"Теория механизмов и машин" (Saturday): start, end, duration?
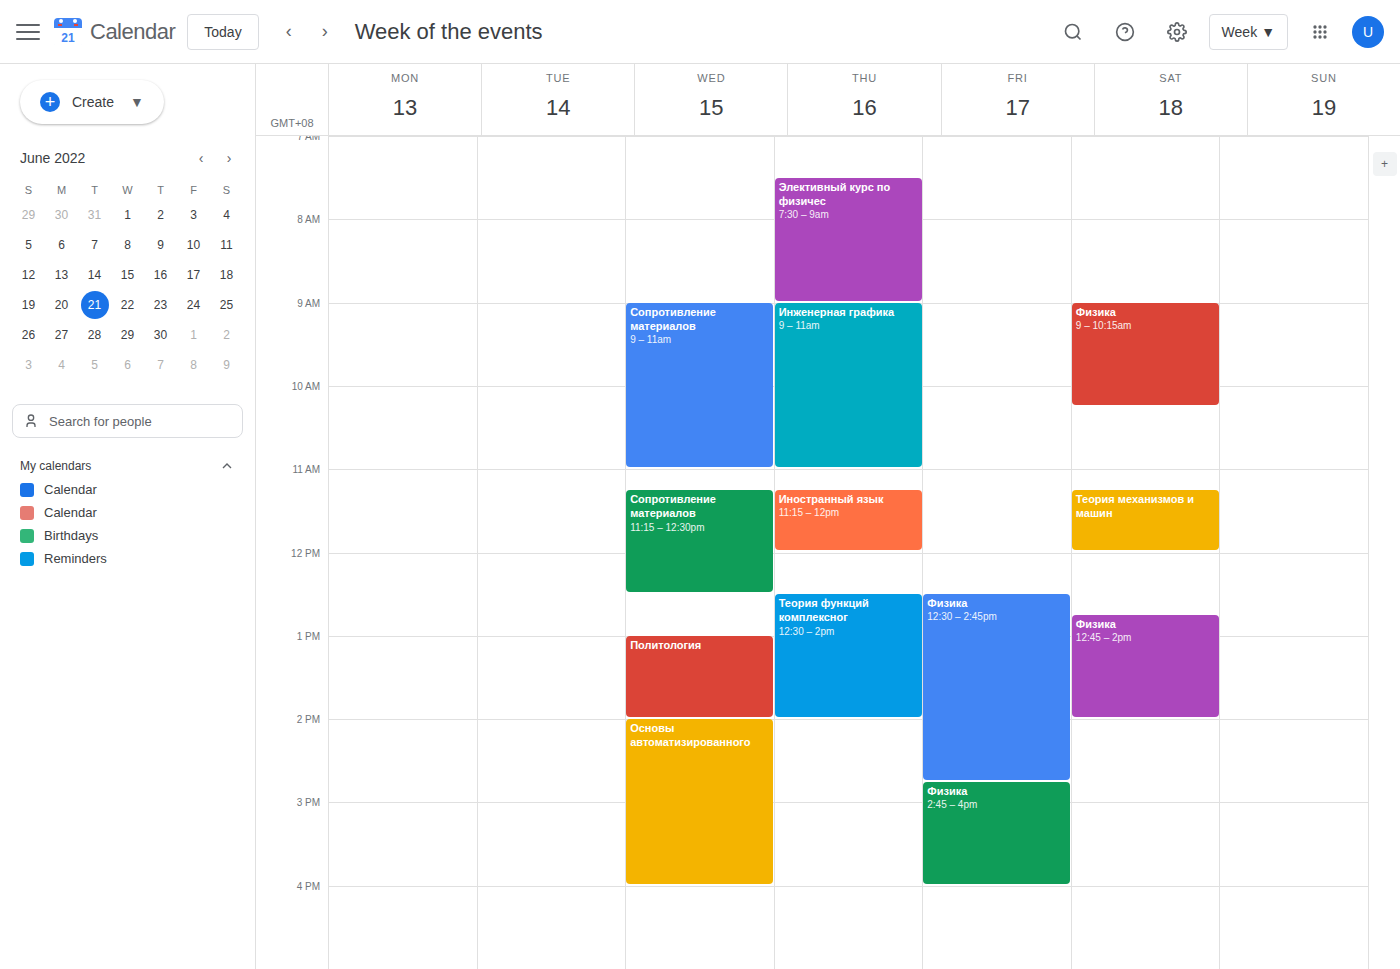
11:15 AM to 12:00 PM, 45 minutes